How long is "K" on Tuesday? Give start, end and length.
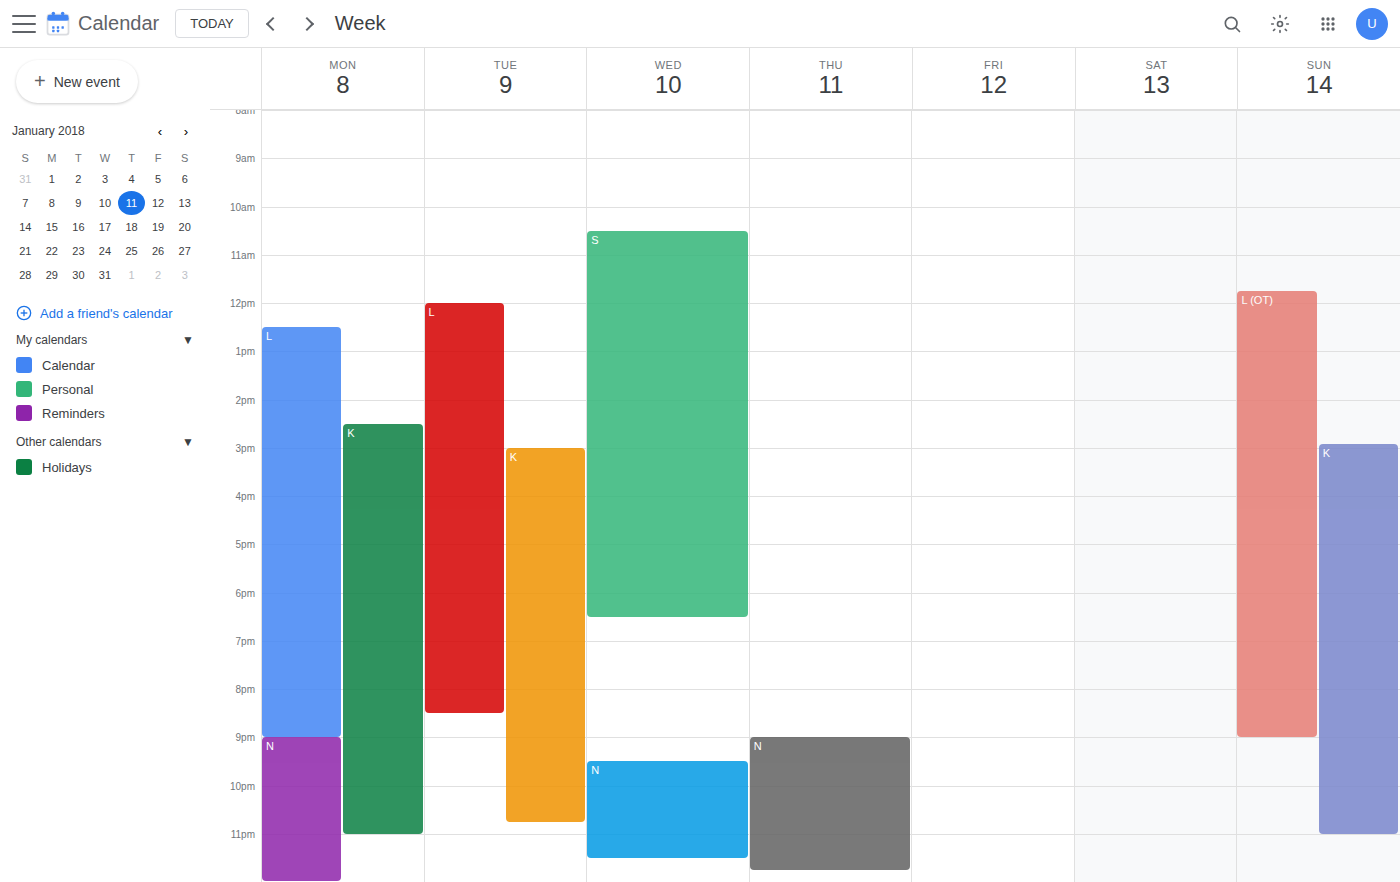
3:00 PM to 10:45 PM, 7 hours 45 minutes